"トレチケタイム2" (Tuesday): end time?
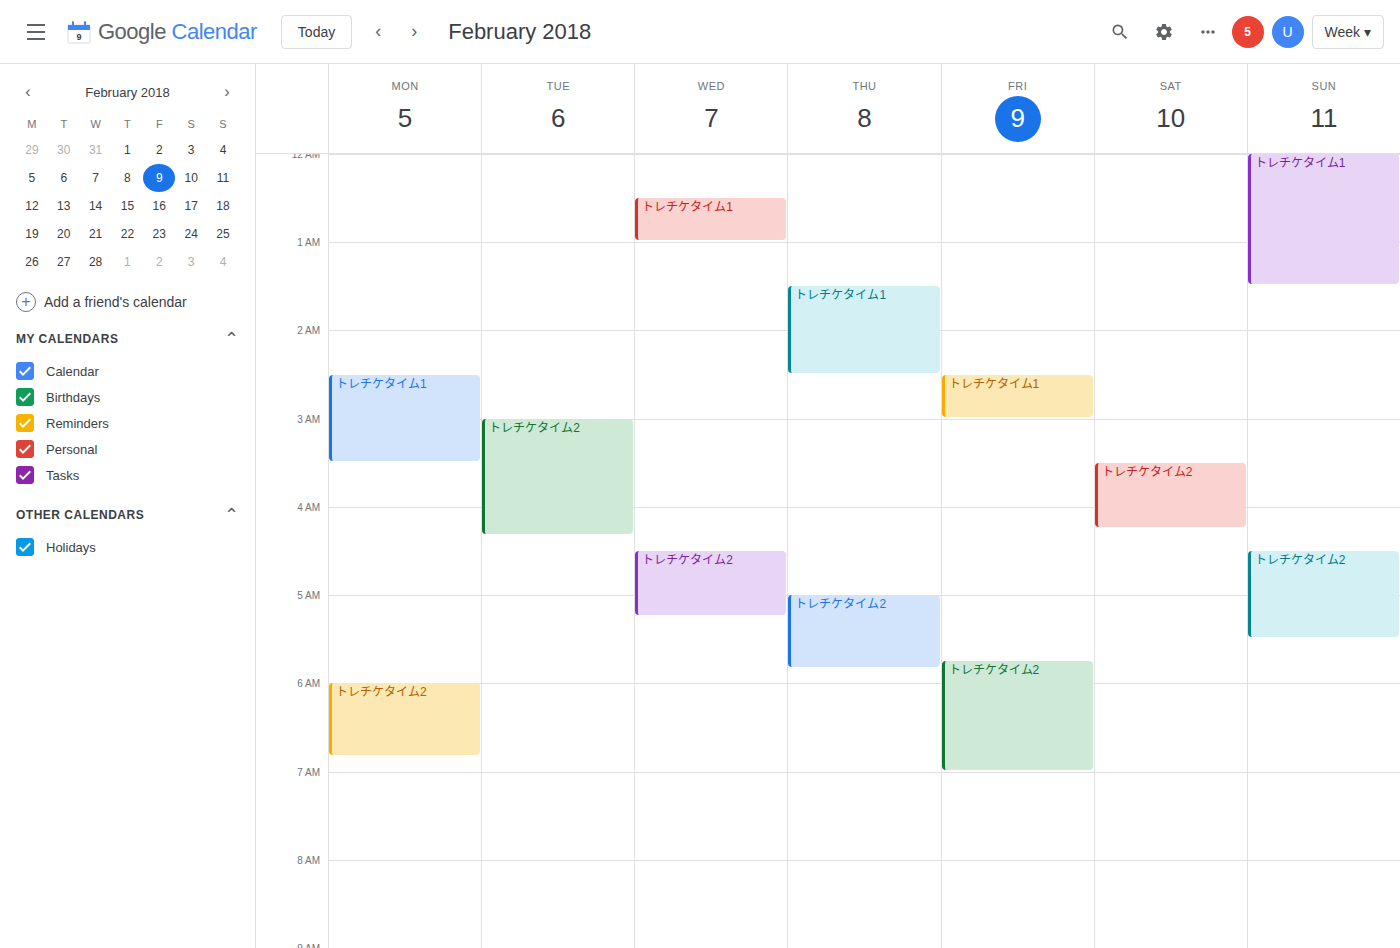
4:20 AM